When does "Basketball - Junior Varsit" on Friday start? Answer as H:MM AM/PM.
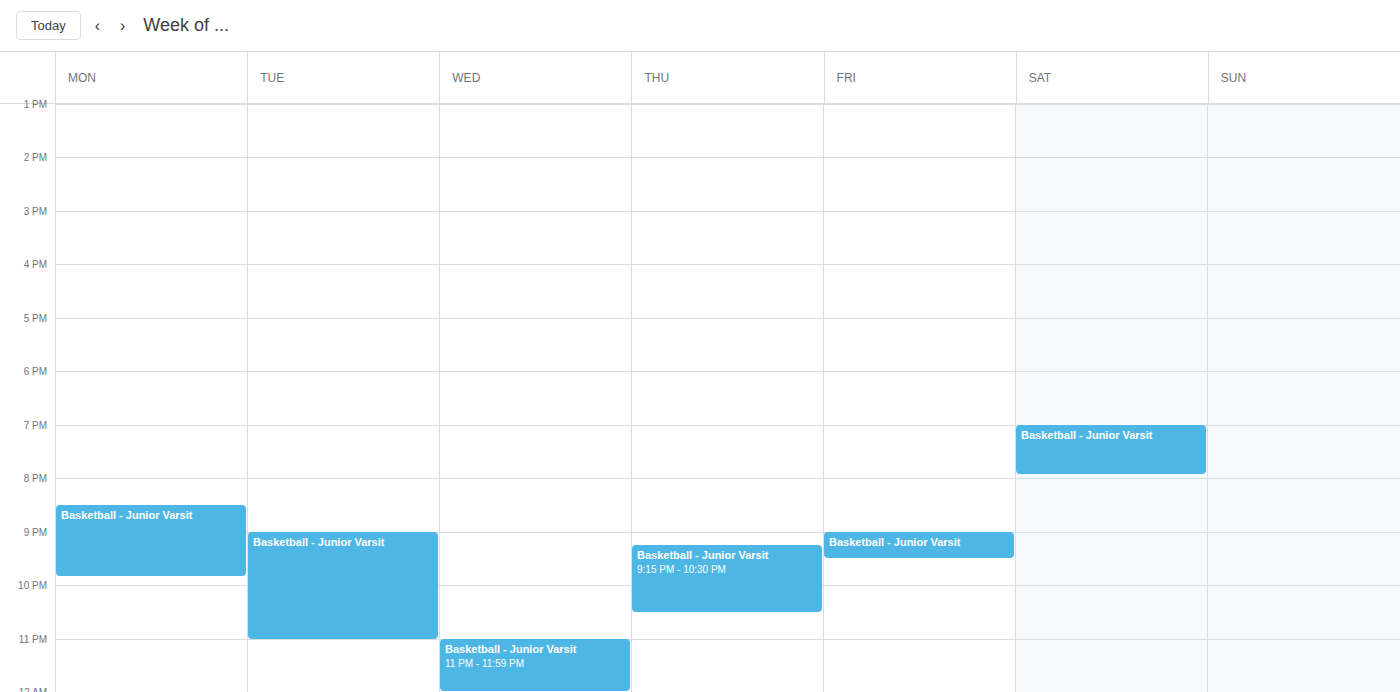
9:00 PM